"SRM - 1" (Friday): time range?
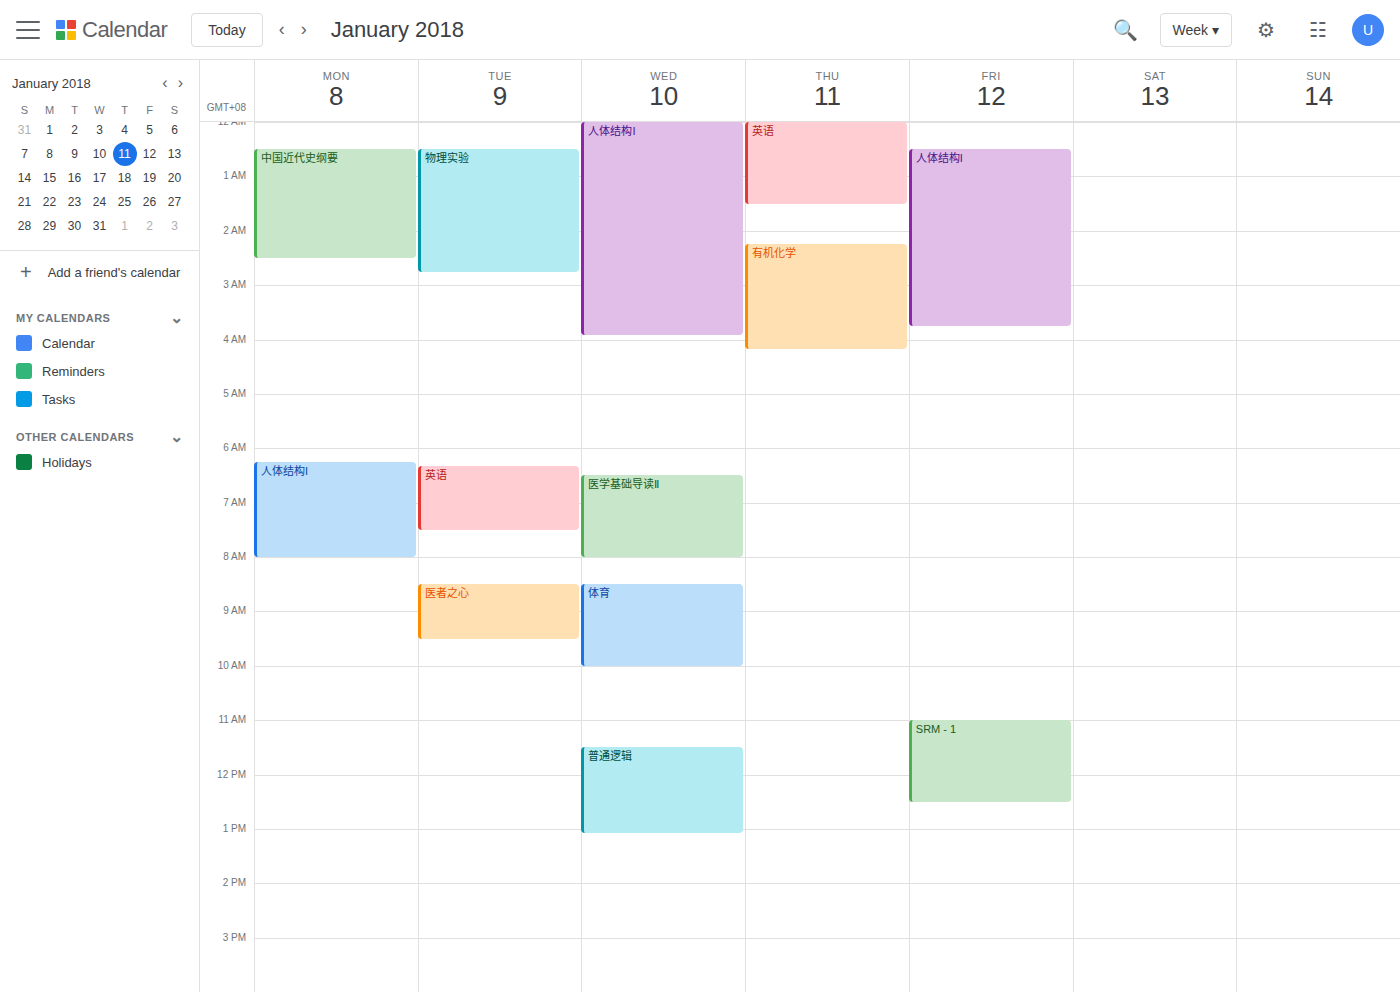
11:00 AM to 12:30 PM